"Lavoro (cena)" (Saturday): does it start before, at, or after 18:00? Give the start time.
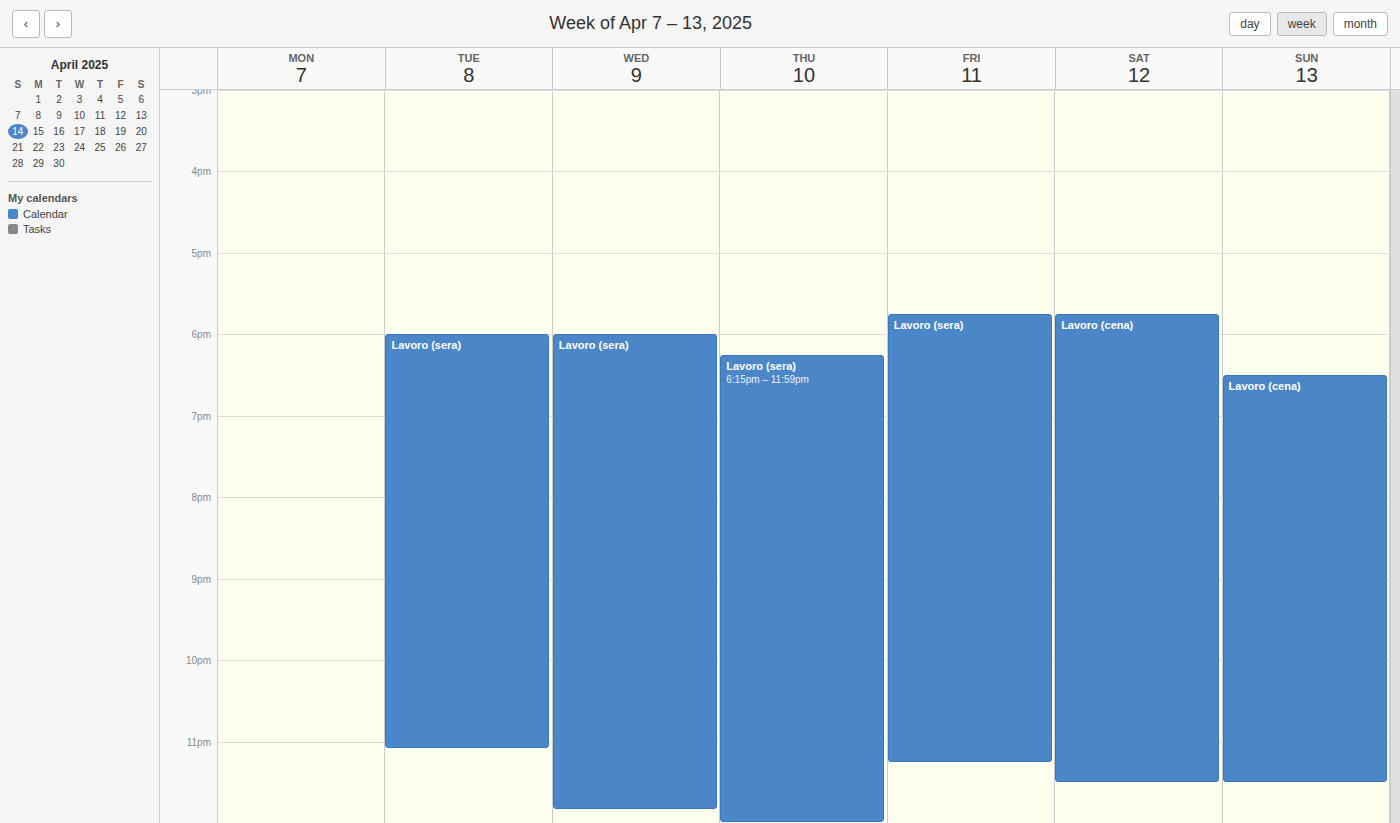
17:45 -- before 18:00, 15 minutes above the 18:00 line.